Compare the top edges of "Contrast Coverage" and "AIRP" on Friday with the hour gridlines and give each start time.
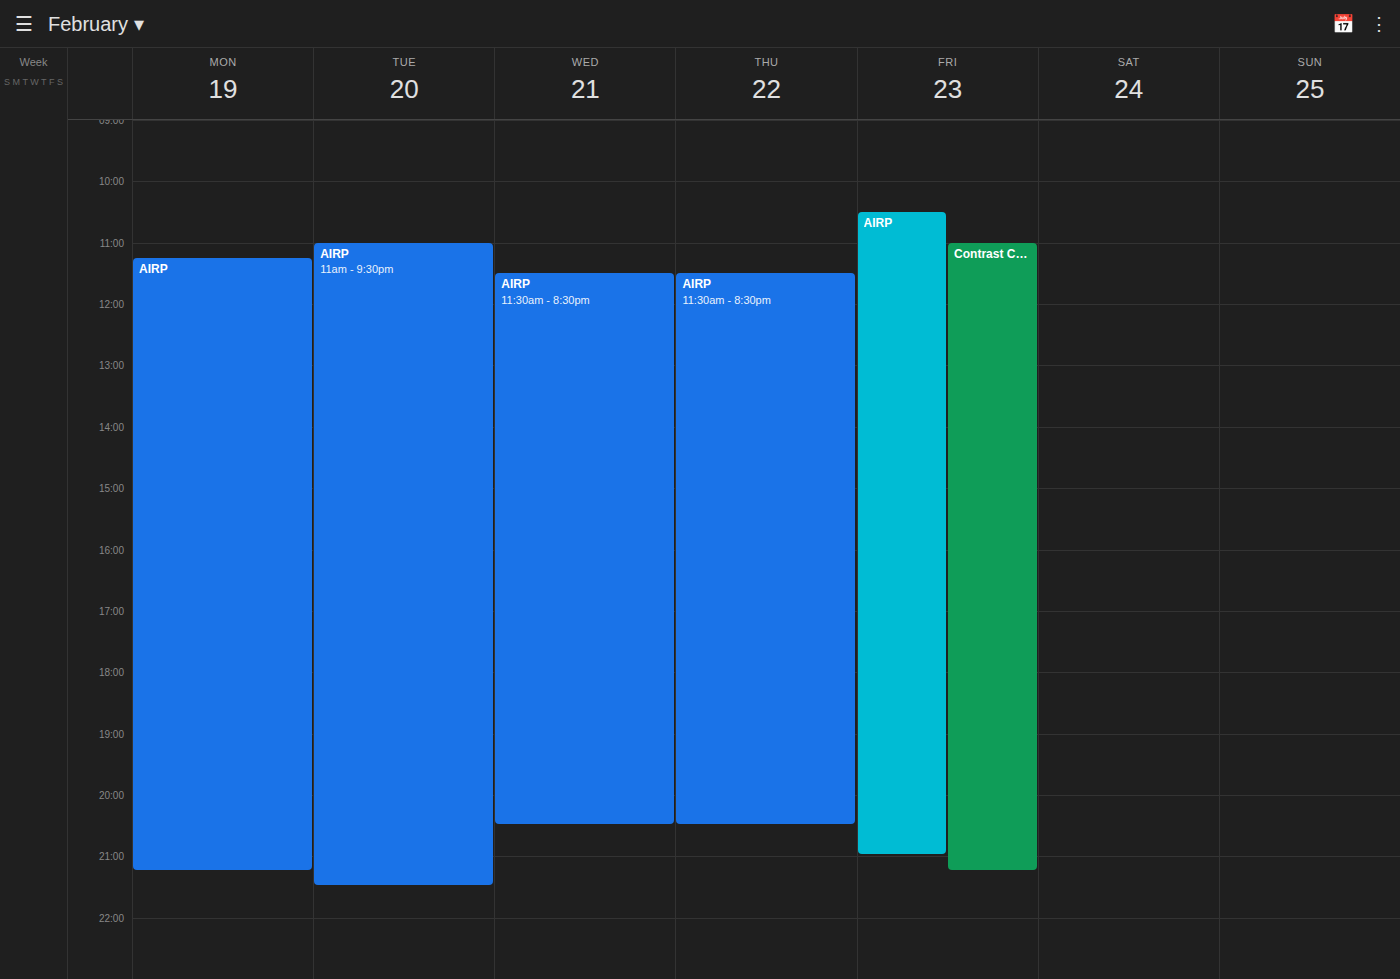
"Contrast Coverage": 11:00 AM, exactly on the 11 AM line. "AIRP": 10:30 AM, halfway between the 10 AM and 11 AM lines.